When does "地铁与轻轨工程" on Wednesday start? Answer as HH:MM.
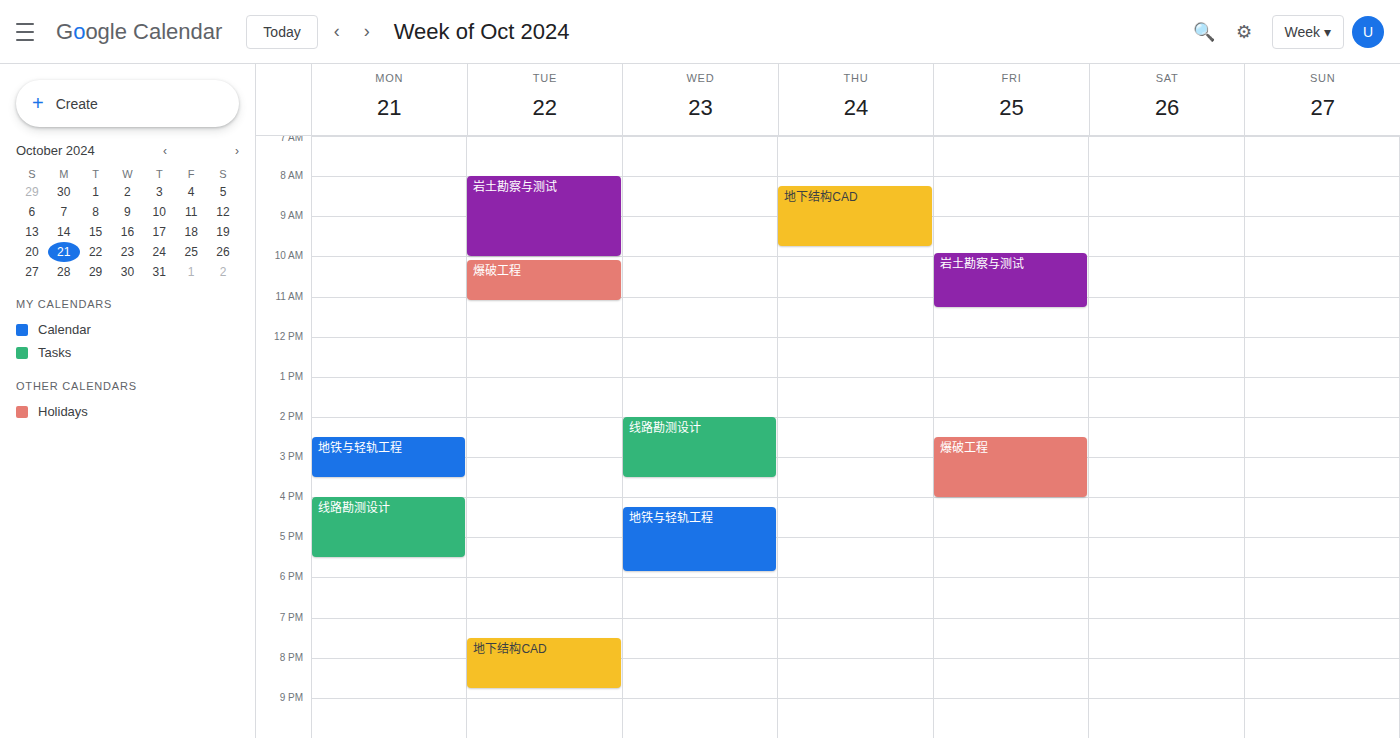
16:15